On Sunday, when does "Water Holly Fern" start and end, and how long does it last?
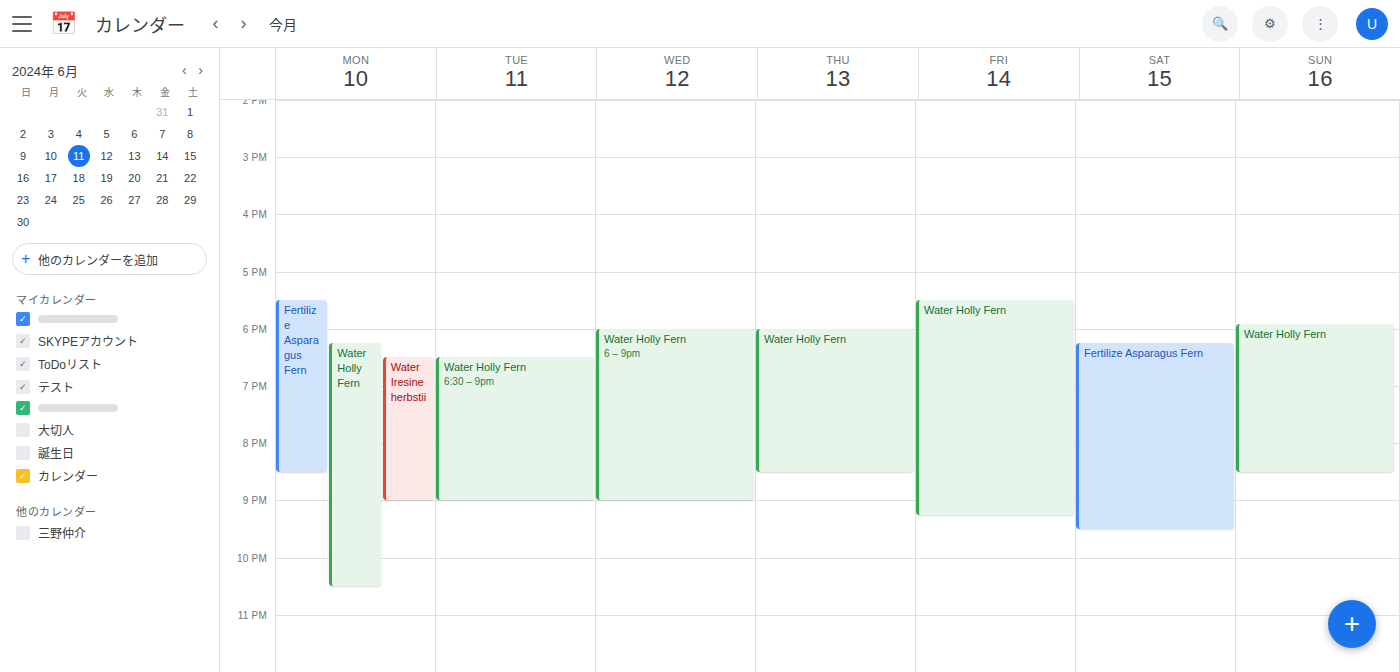
5:55 PM to 8:30 PM, 2 hours 35 minutes